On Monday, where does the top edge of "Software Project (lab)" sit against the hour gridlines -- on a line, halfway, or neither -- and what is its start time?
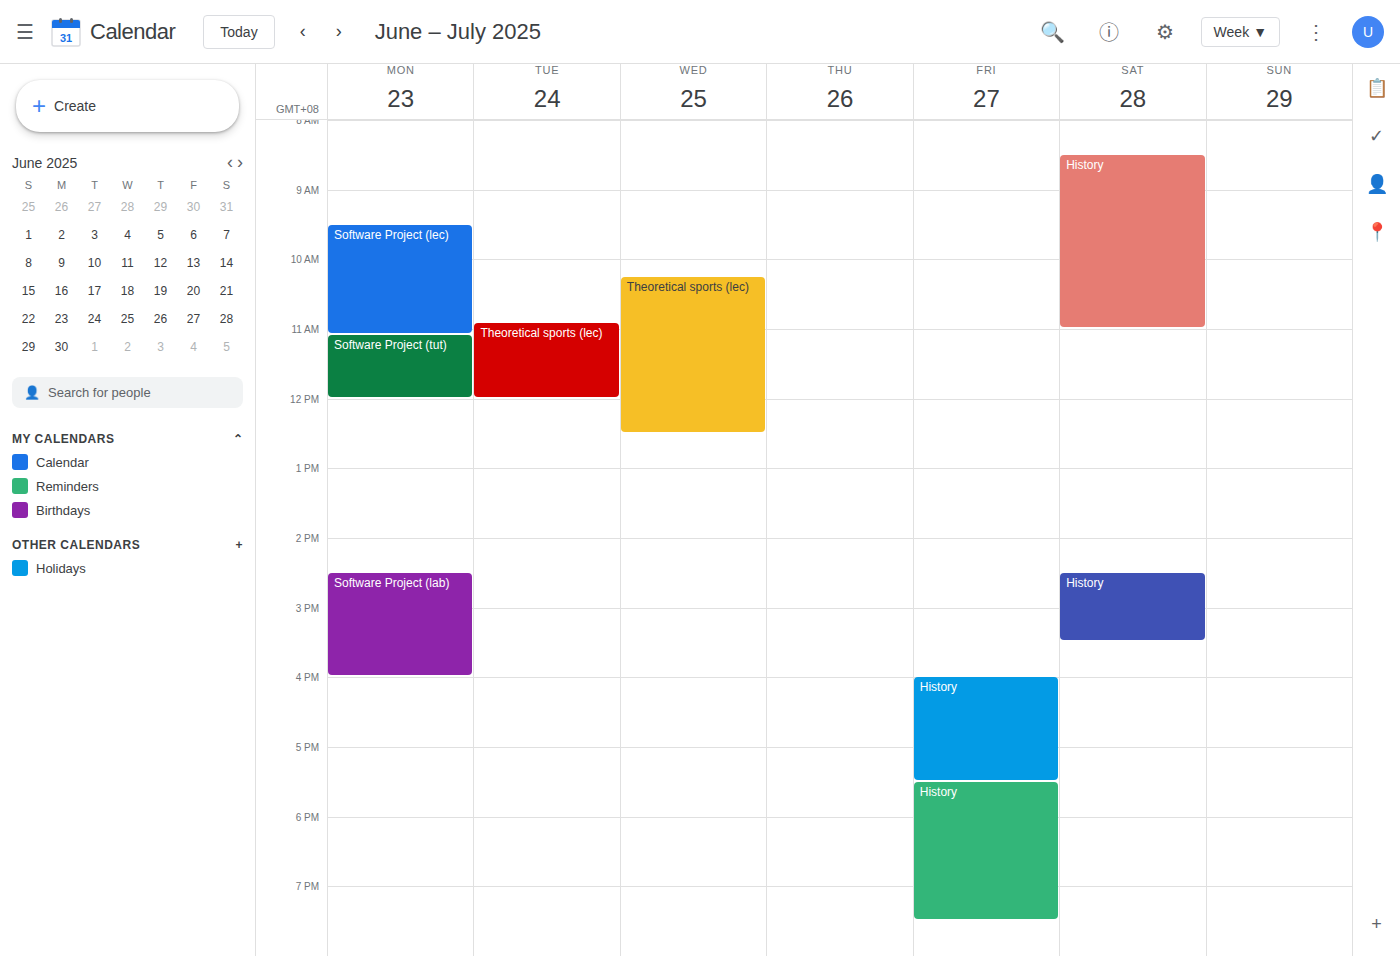
2:30 PM -- halfway between the 2 PM and 3 PM lines.